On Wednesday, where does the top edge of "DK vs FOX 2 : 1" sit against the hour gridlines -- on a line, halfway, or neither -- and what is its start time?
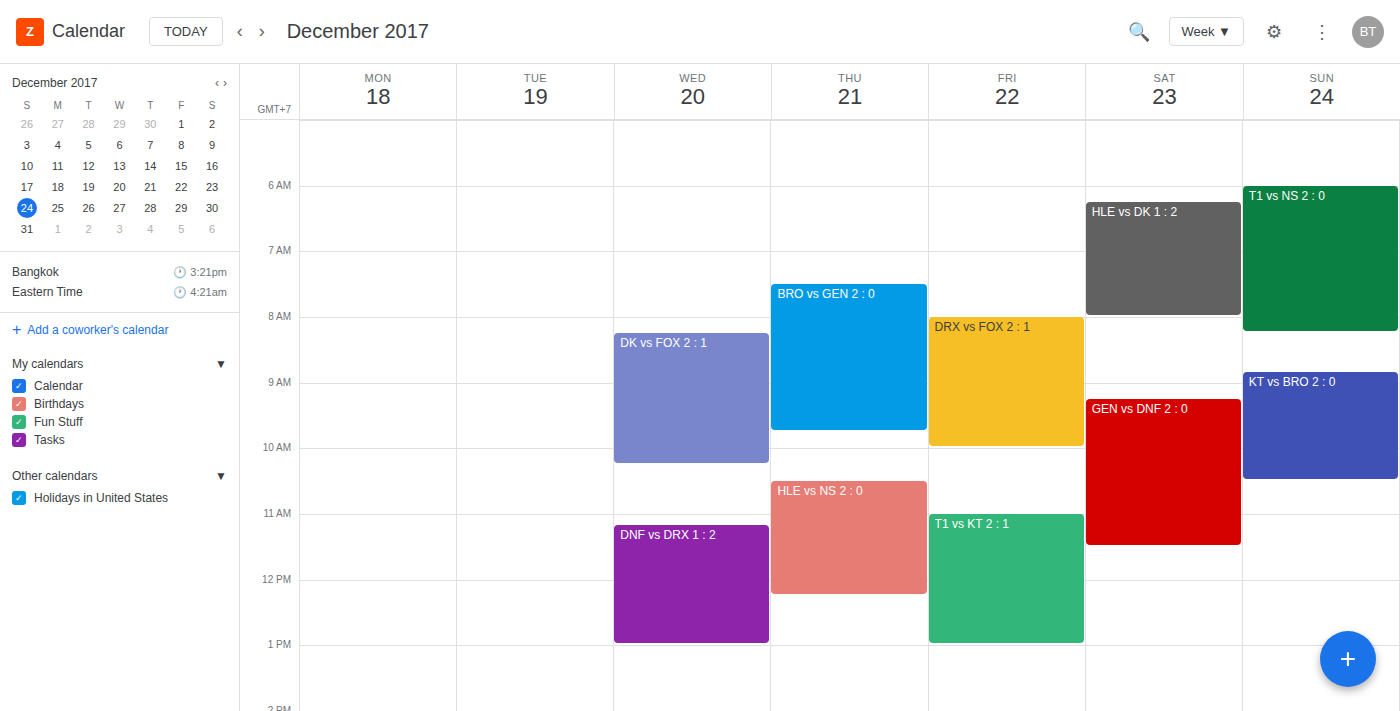
8:15 AM -- neither: a quarter of the way from the 8 AM line to the 9 AM line.